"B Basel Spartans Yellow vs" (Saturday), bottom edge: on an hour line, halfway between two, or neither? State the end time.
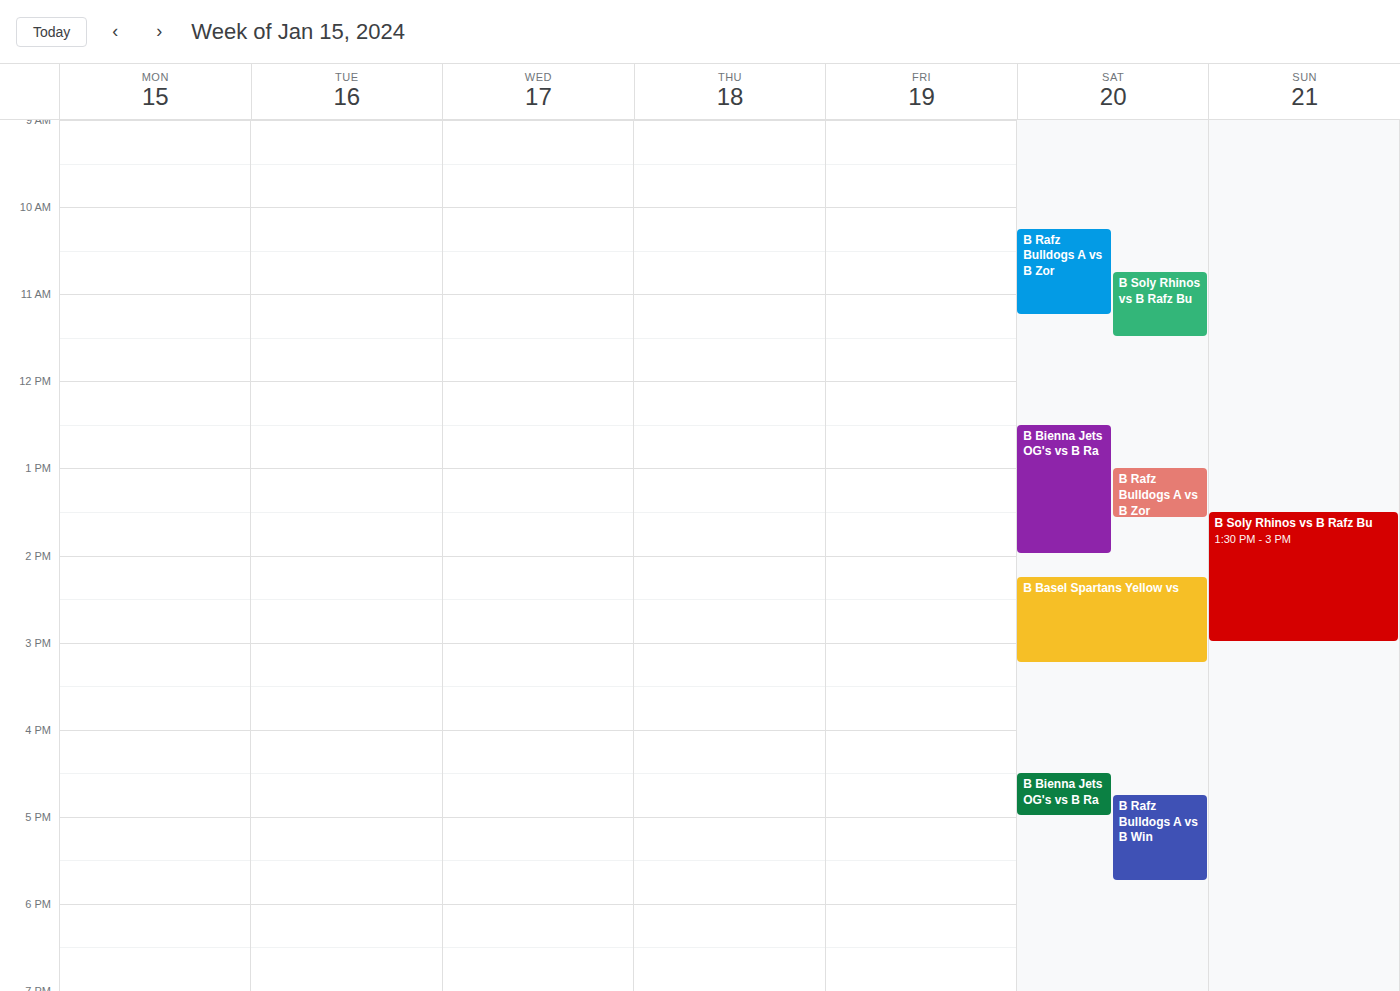
3:15 PM -- neither: a quarter of the way from the 3 PM line to the 4 PM line.